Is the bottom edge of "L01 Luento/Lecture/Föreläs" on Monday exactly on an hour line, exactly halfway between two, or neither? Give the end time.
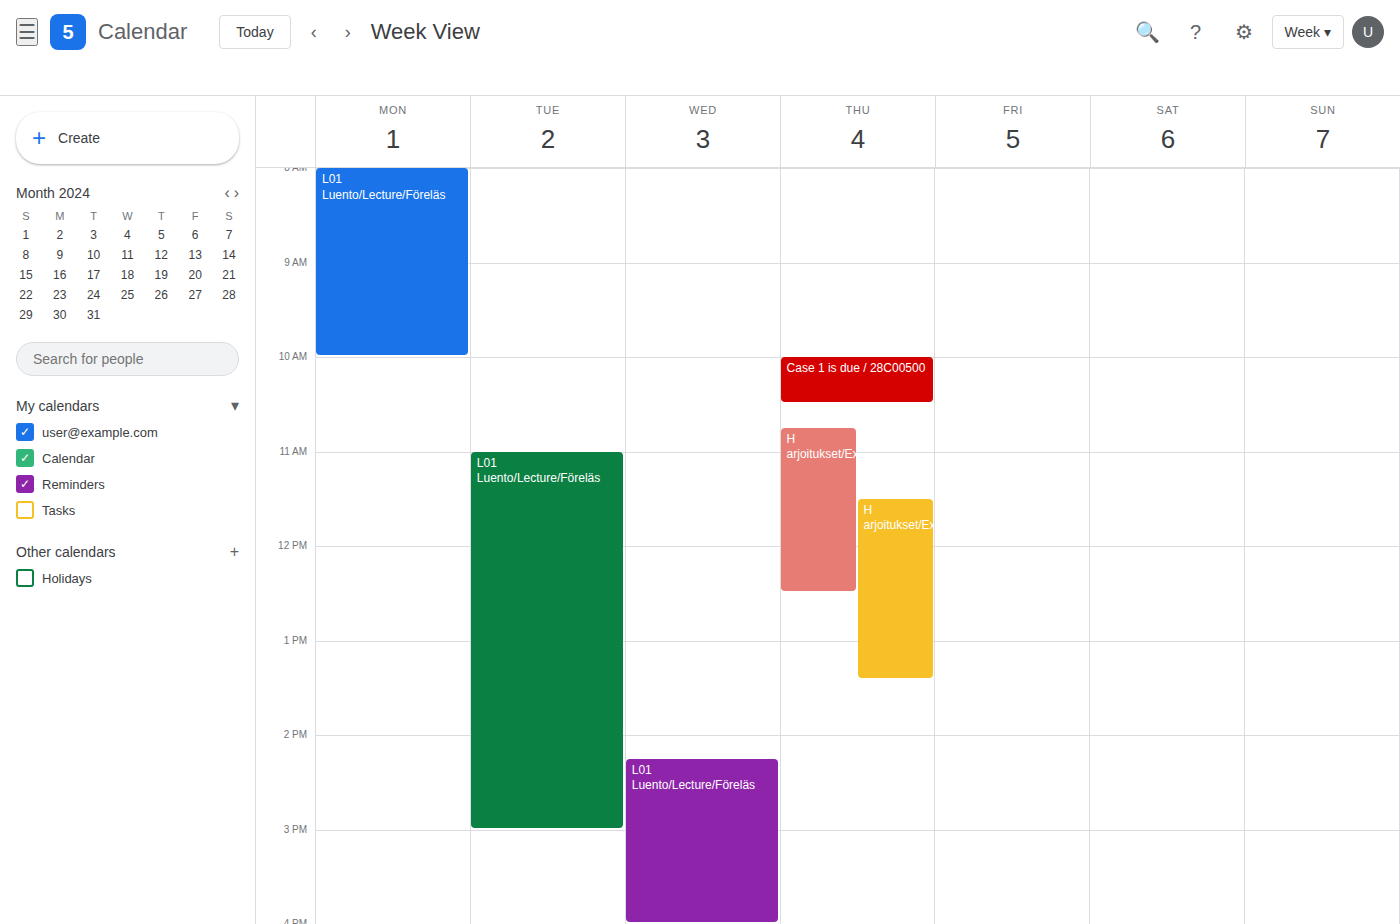
10:00 -- exactly on the 10:00 line.